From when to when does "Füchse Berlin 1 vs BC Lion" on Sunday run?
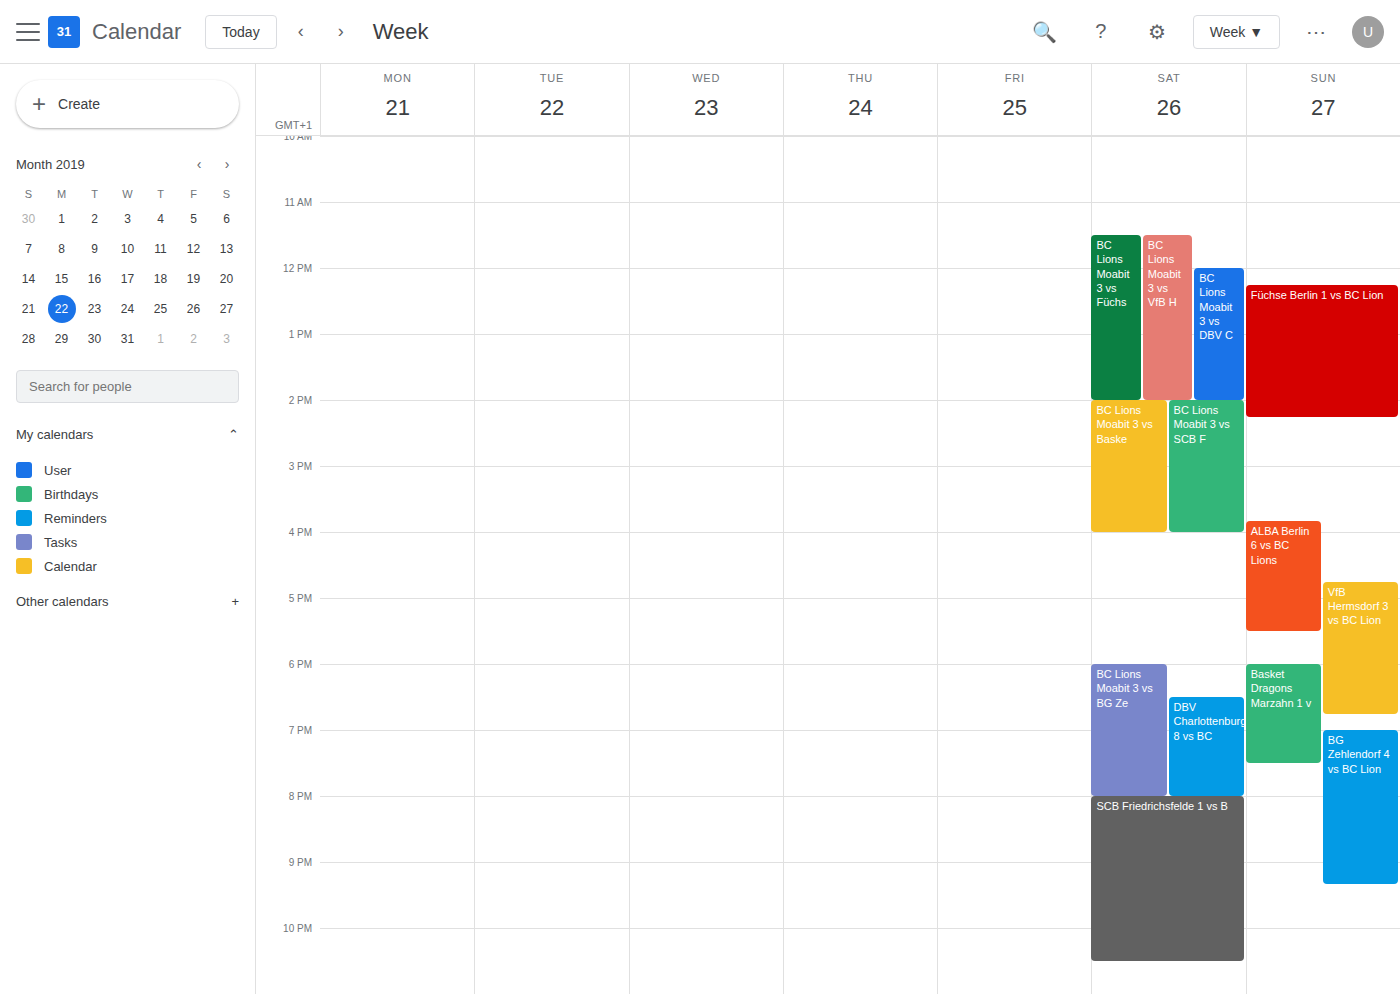
12:15 PM to 2:15 PM